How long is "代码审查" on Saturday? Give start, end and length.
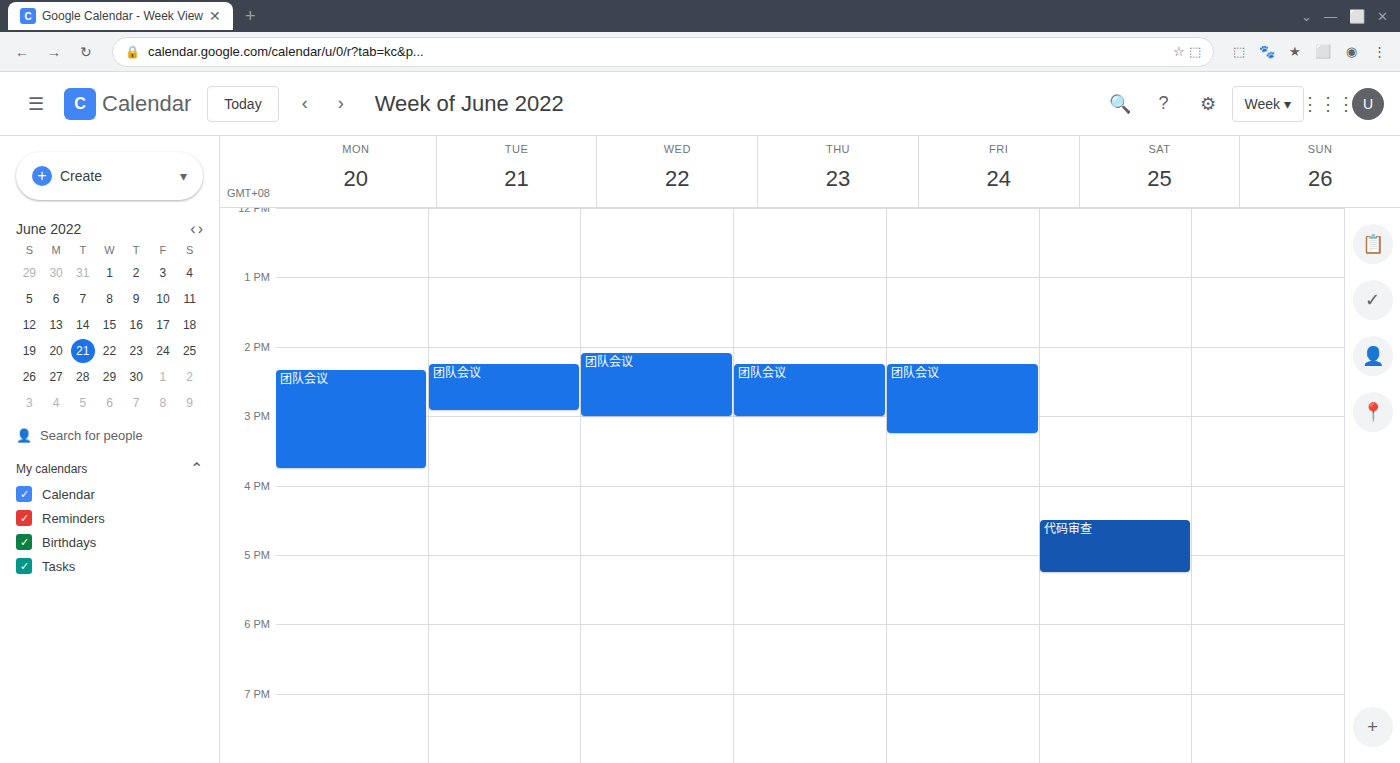
16:30 to 17:15, 45 minutes